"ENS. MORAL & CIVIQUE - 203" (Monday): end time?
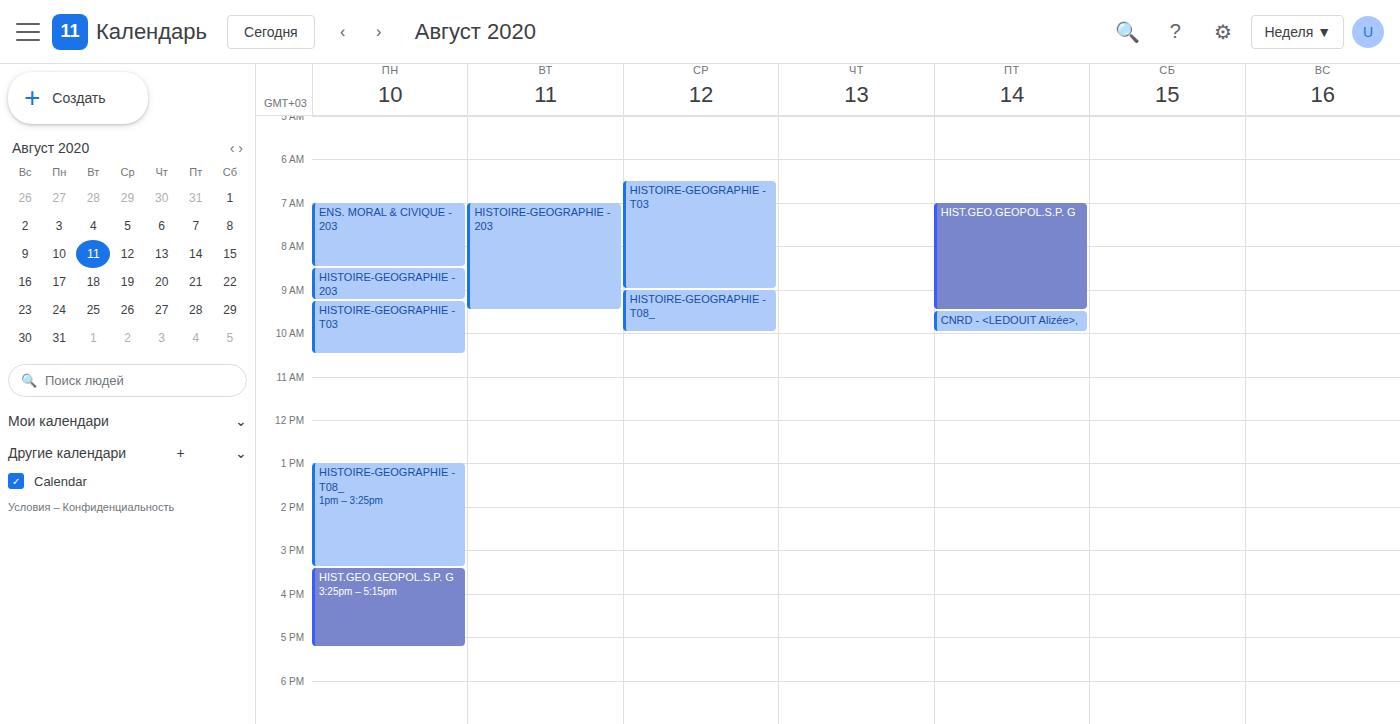
8:30 AM